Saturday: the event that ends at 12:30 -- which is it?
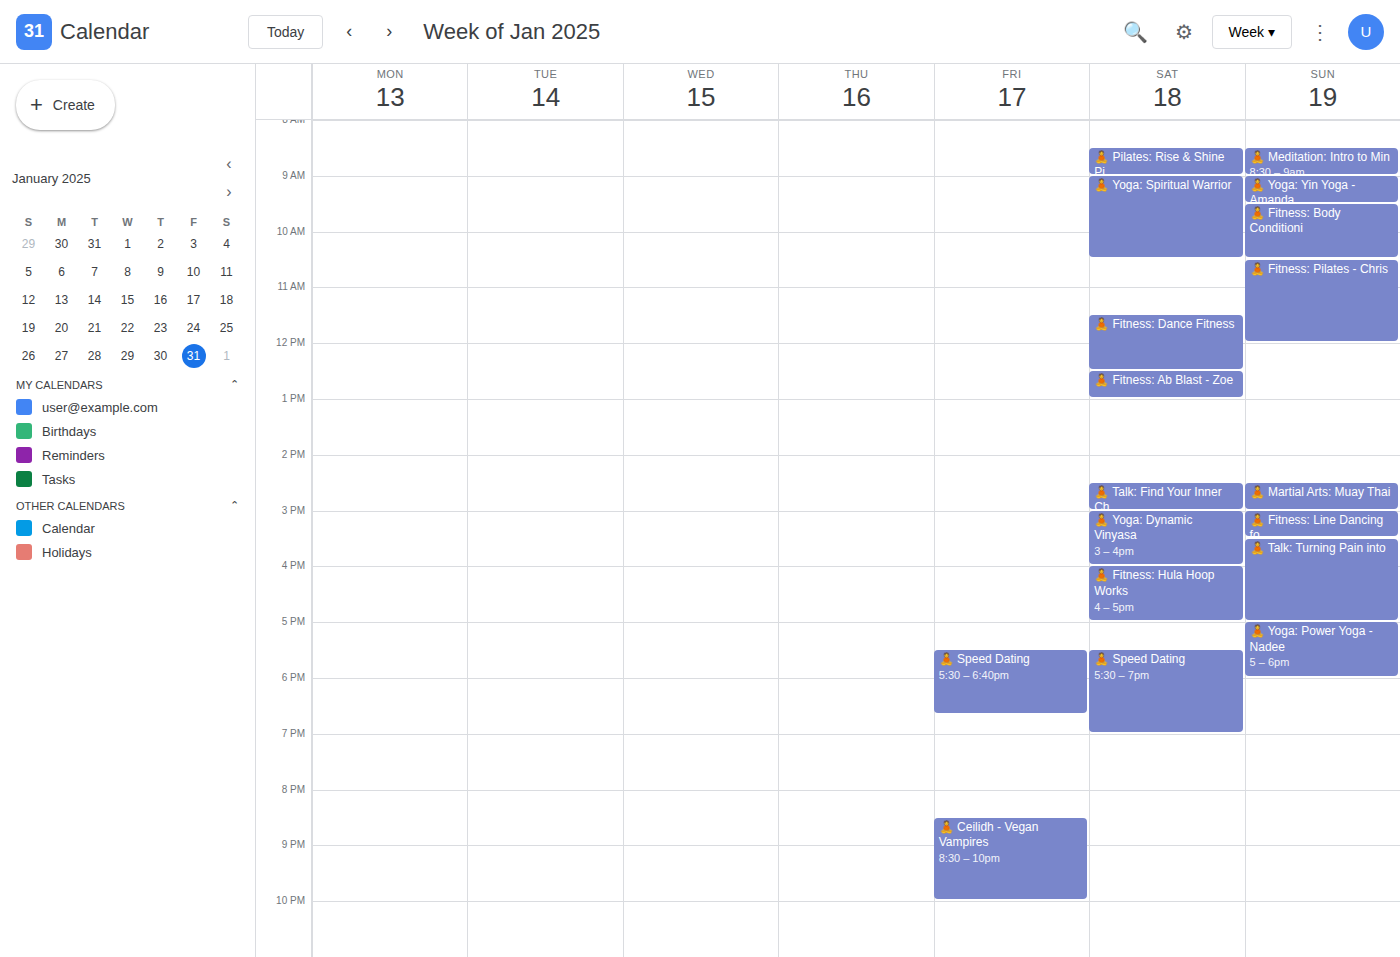
"🧘 Fitness: Dance Fitness"